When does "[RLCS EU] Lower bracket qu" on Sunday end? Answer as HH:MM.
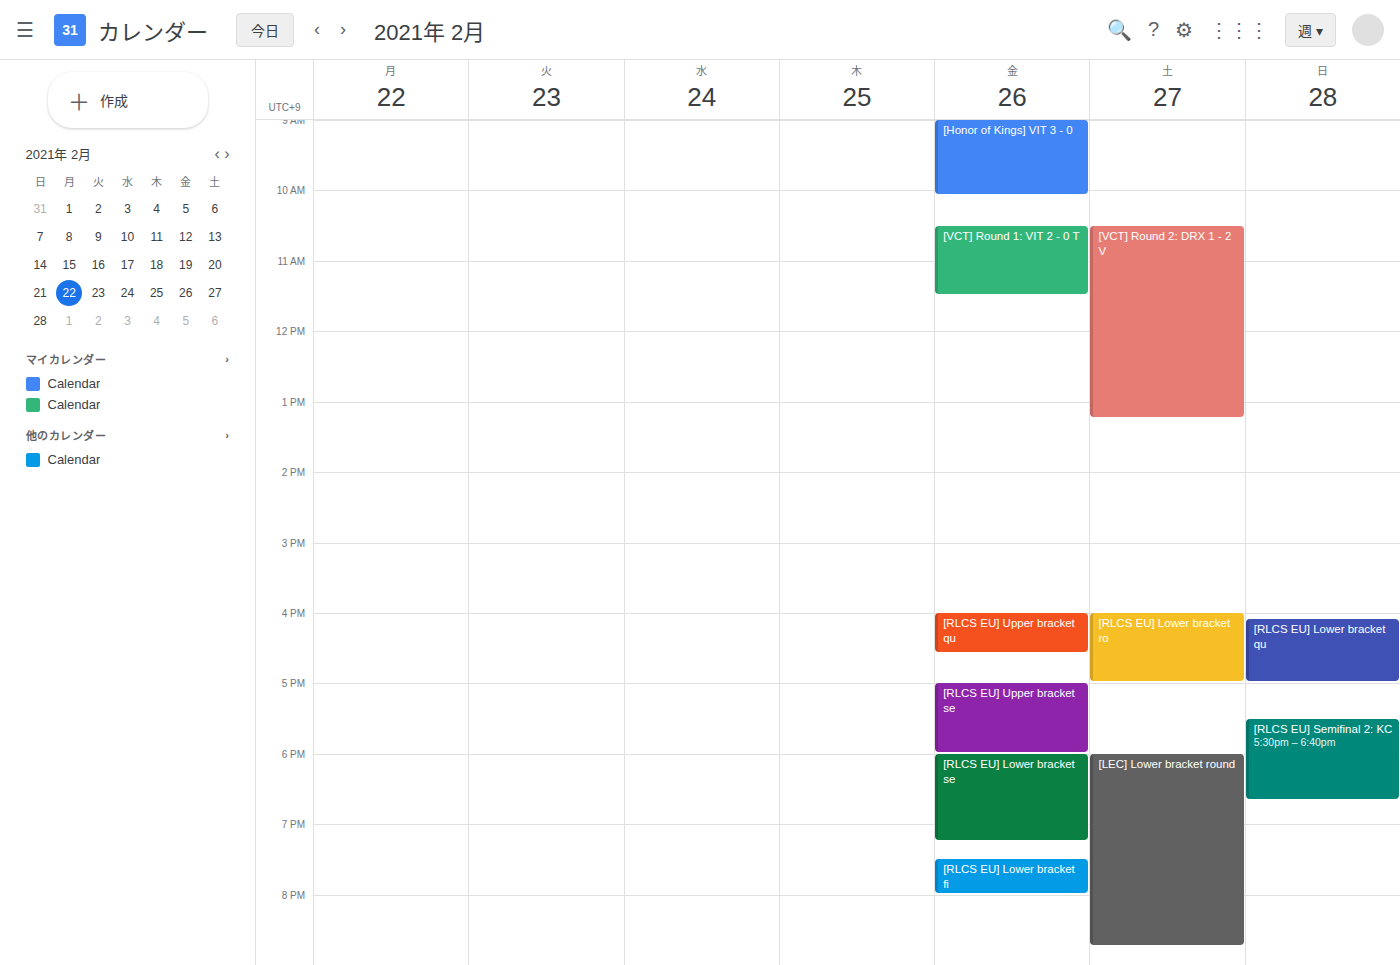
17:00